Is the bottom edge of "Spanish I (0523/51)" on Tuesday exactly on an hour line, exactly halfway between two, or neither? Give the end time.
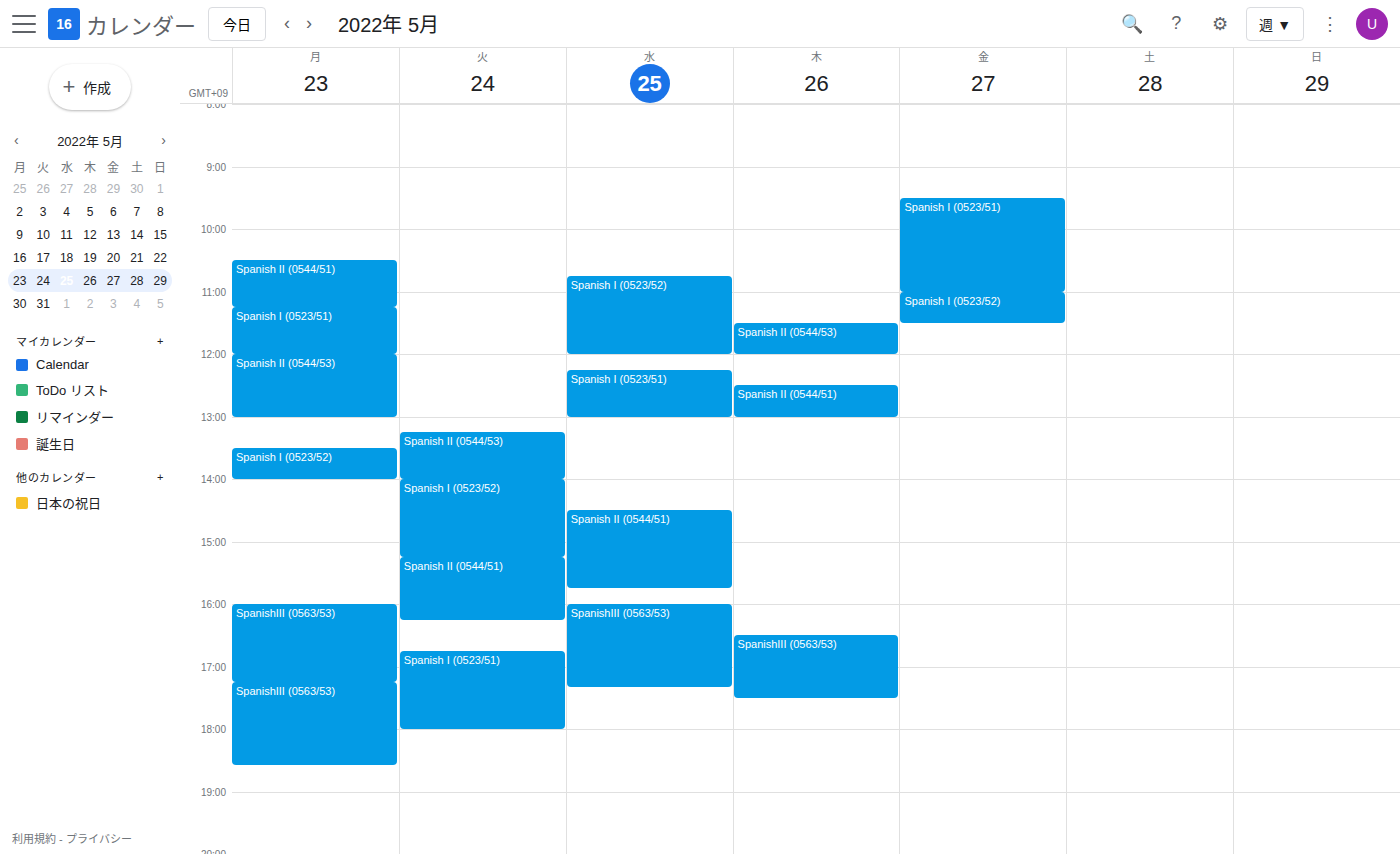
6:00 PM -- exactly on the 6 PM line.